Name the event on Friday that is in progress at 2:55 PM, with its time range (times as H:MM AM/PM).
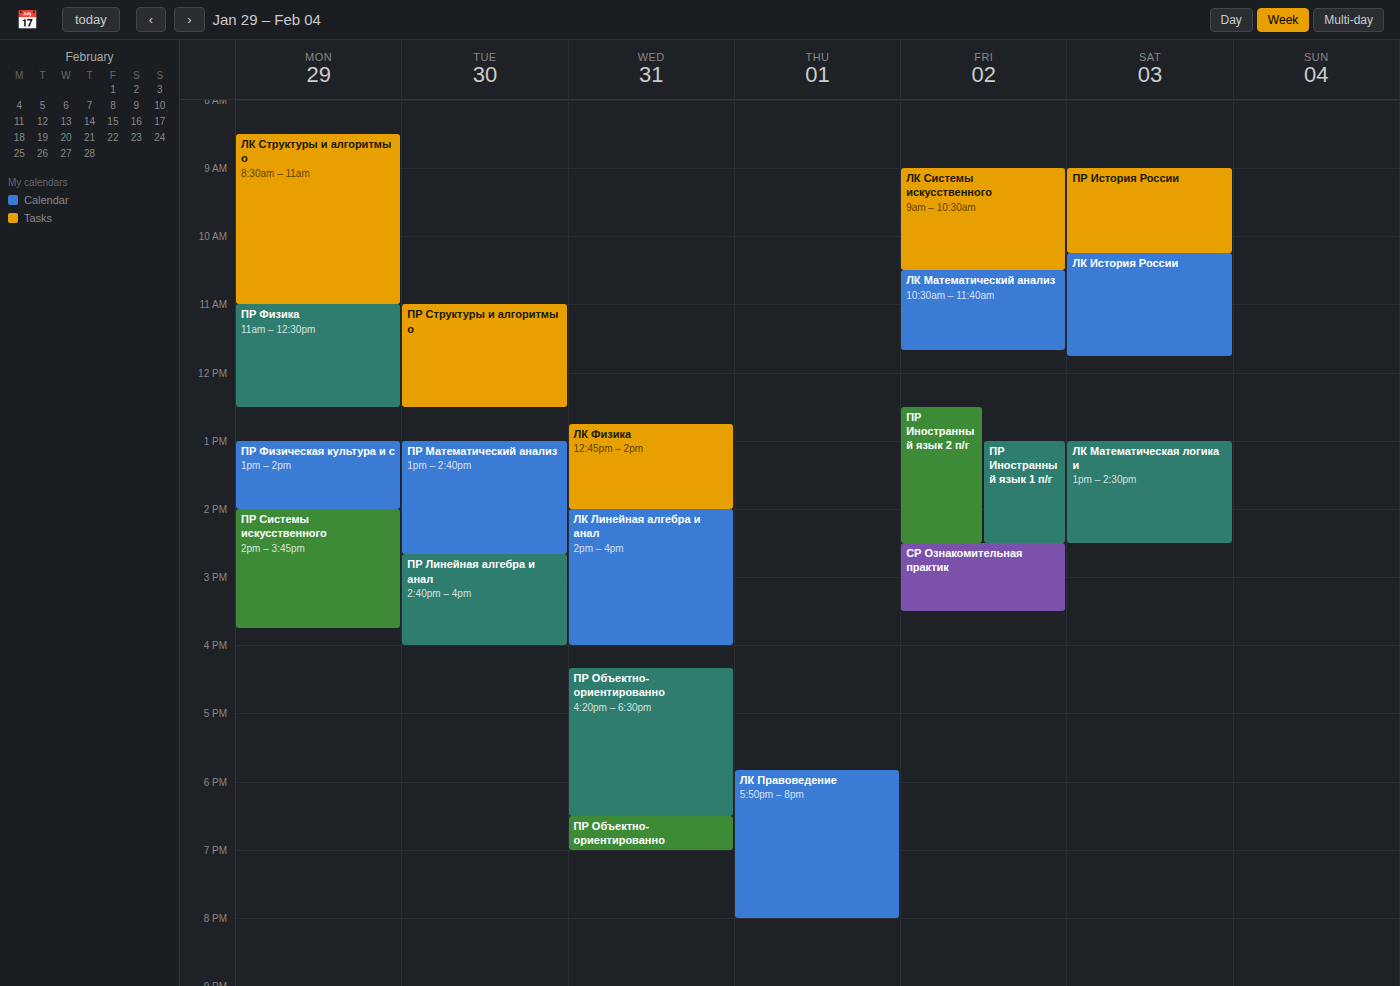
"СР Ознакомительная практик", 2:30 PM to 3:30 PM